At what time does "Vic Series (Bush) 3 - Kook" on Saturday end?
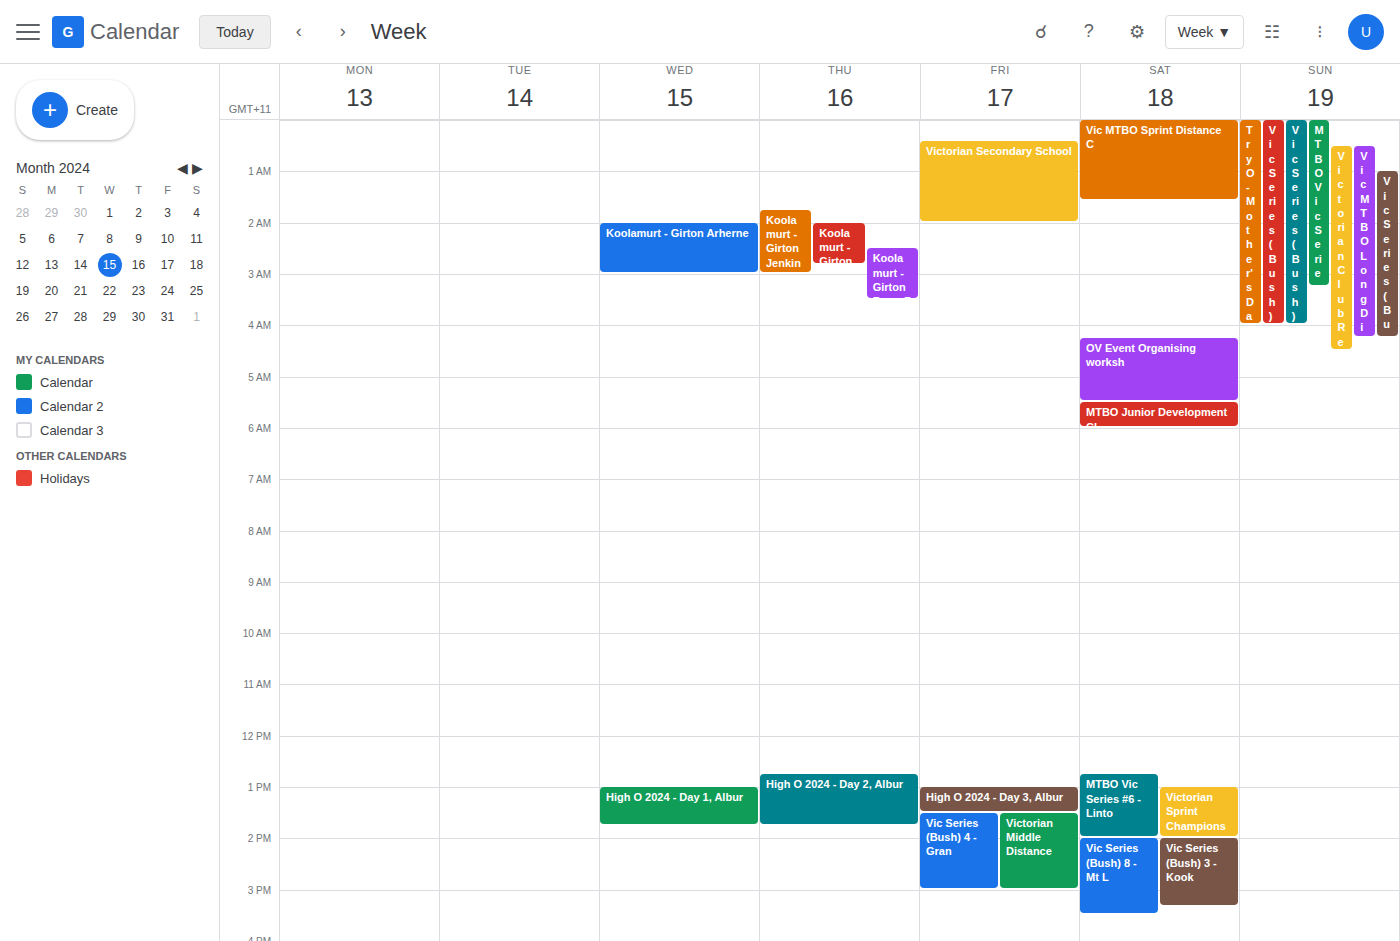
3:20 PM